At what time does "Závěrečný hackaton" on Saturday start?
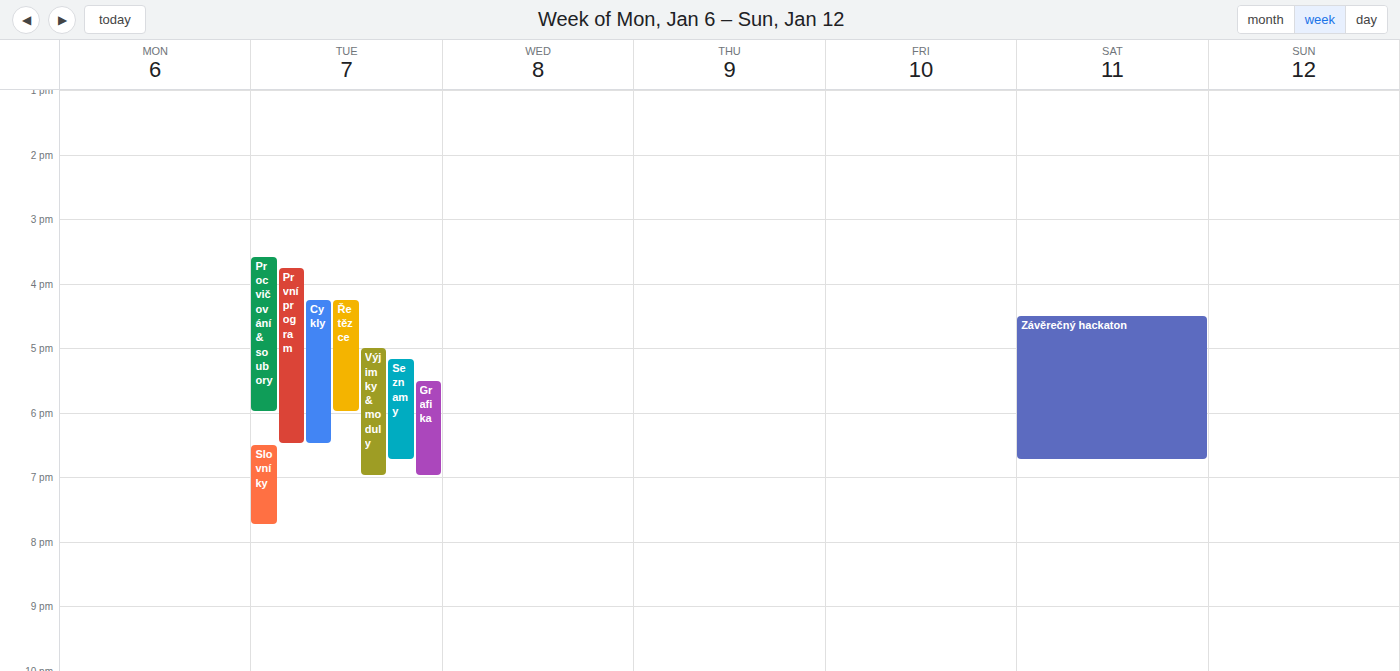
4:30 PM